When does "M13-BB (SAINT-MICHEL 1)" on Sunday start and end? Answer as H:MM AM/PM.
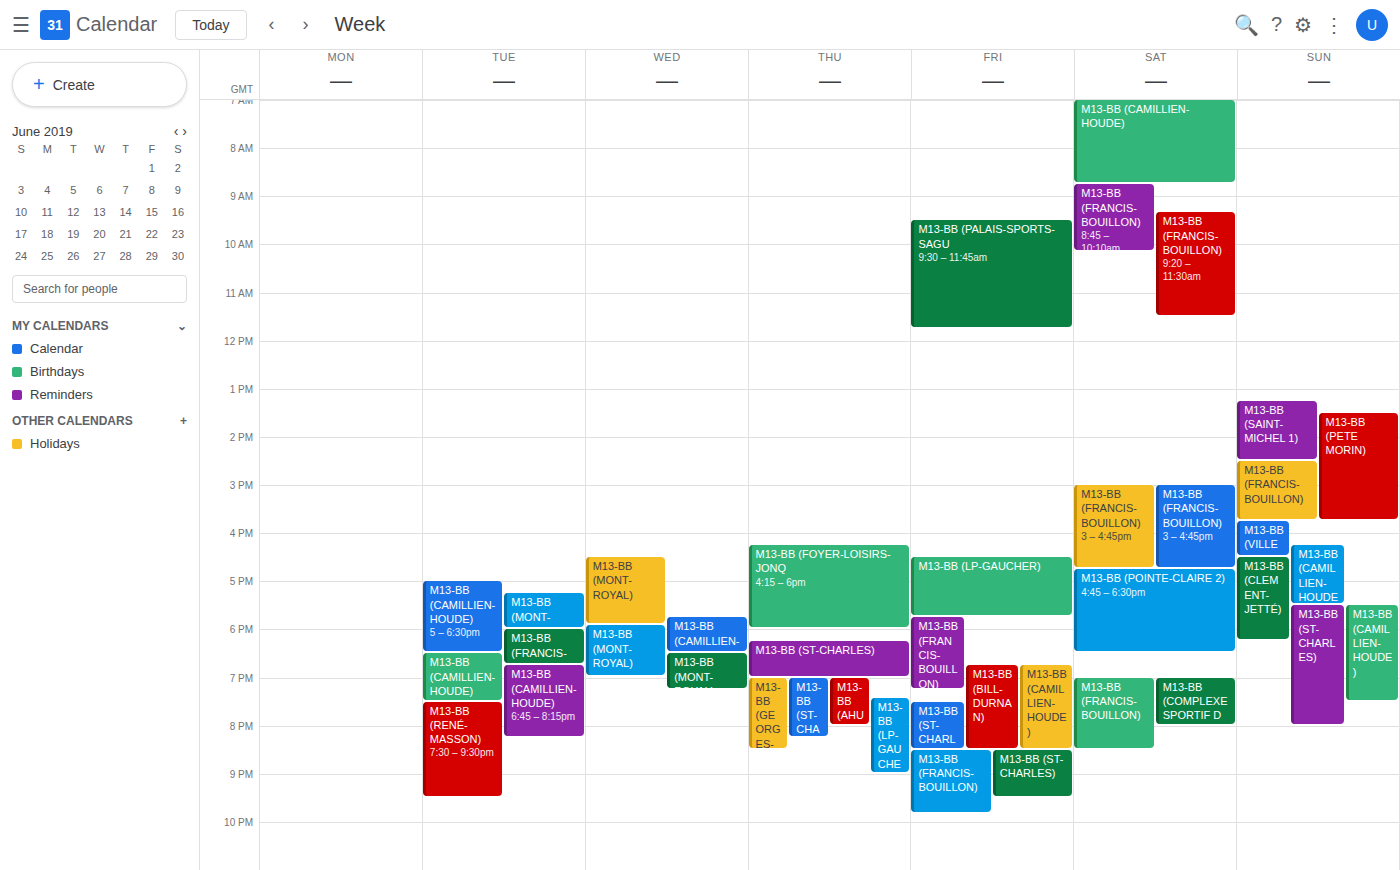
1:15 PM to 2:30 PM